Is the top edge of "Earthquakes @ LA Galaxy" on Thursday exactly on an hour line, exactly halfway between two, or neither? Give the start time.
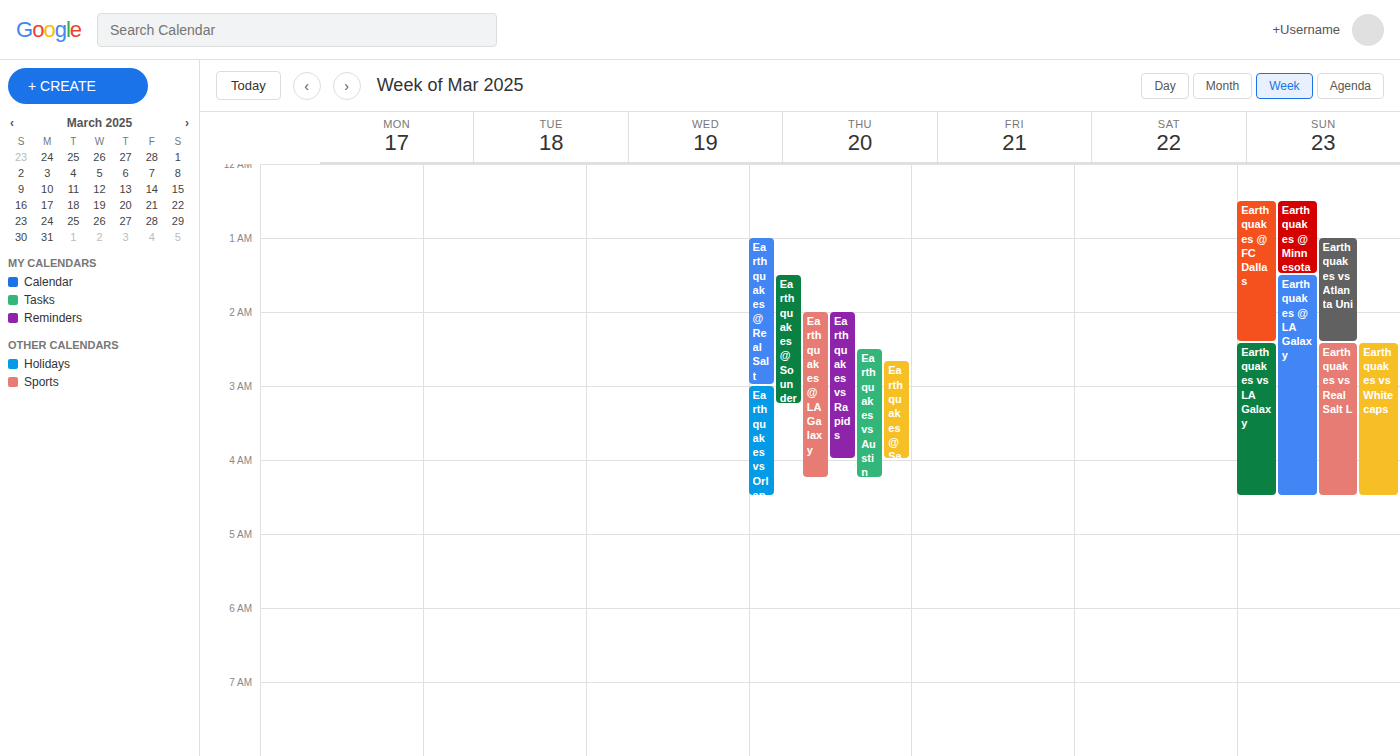
2:00 AM -- exactly on the 2 AM line.